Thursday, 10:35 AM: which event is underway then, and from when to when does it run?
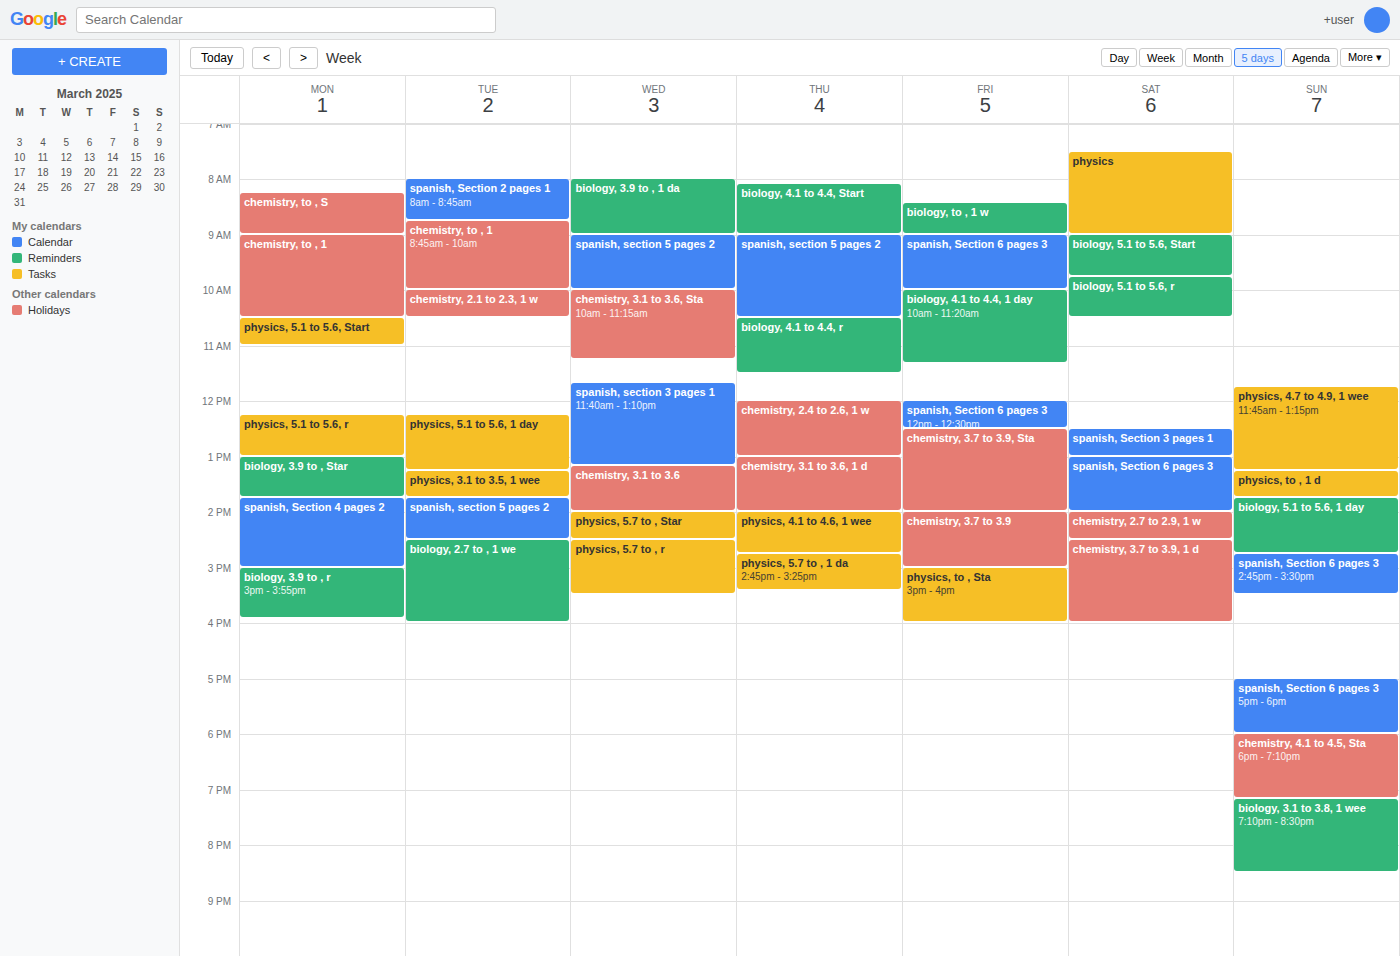
"biology, 4.1 to 4.4, r", 10:30 AM to 11:30 AM